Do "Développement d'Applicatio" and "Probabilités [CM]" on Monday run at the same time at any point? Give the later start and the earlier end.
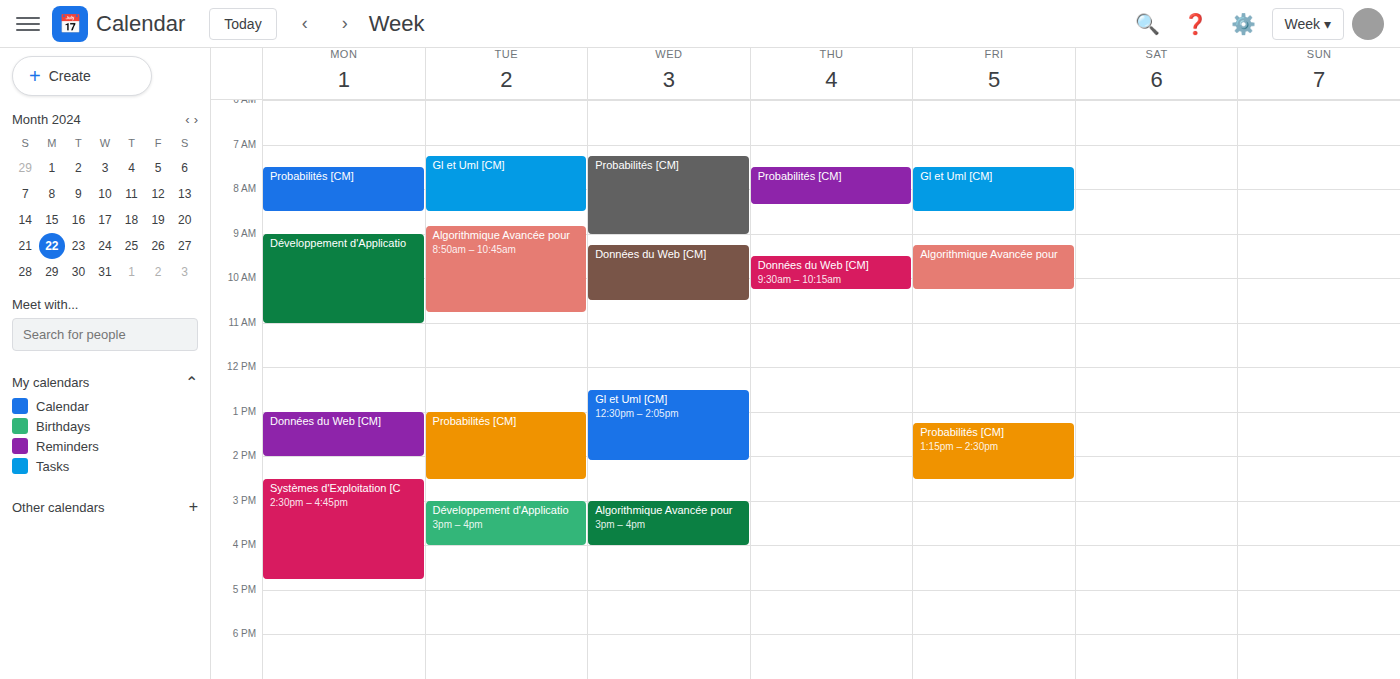
"Probabilités [CM]" ends at 08:30 and "Développement d'Applicatio" starts at 09:00 -- no overlap.